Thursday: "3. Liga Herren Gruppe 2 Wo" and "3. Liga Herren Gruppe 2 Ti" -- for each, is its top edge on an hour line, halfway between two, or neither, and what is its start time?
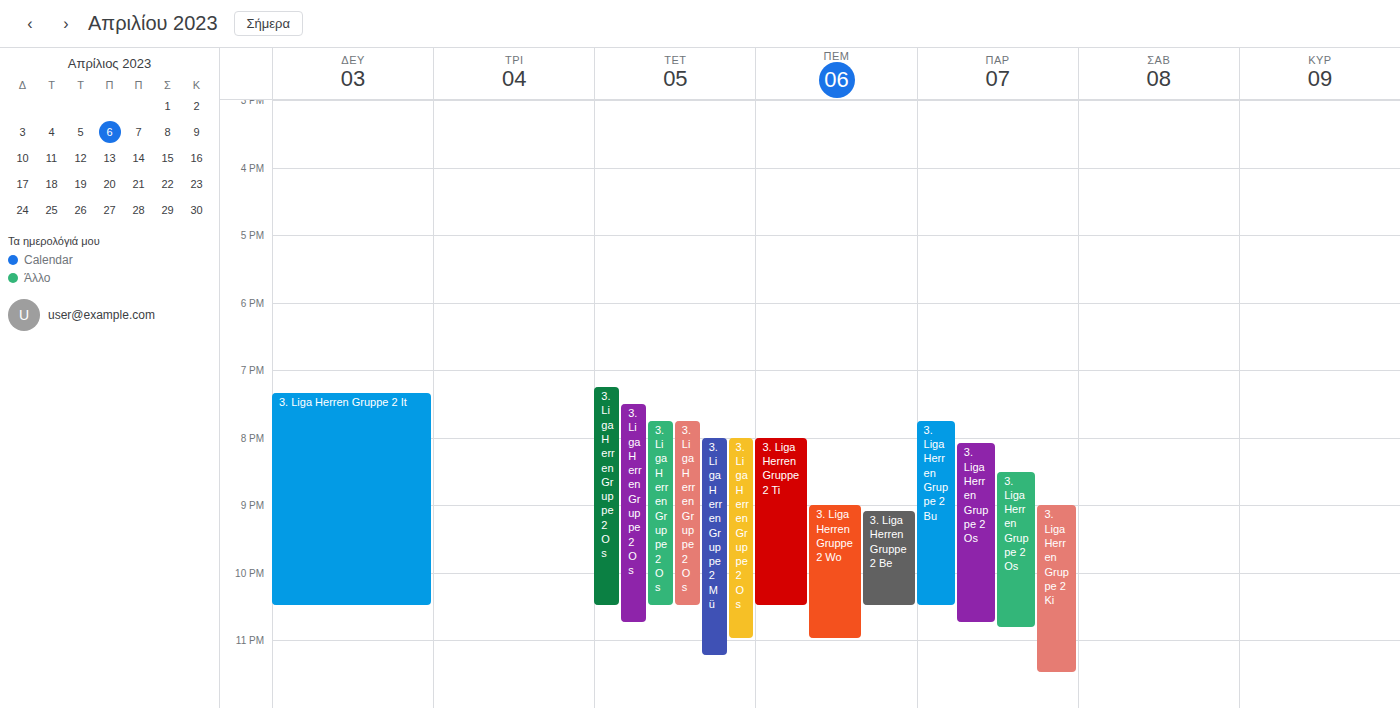
"3. Liga Herren Gruppe 2 Wo": 9:00 PM, exactly on the 9 PM line. "3. Liga Herren Gruppe 2 Ti": 8:00 PM, exactly on the 8 PM line.